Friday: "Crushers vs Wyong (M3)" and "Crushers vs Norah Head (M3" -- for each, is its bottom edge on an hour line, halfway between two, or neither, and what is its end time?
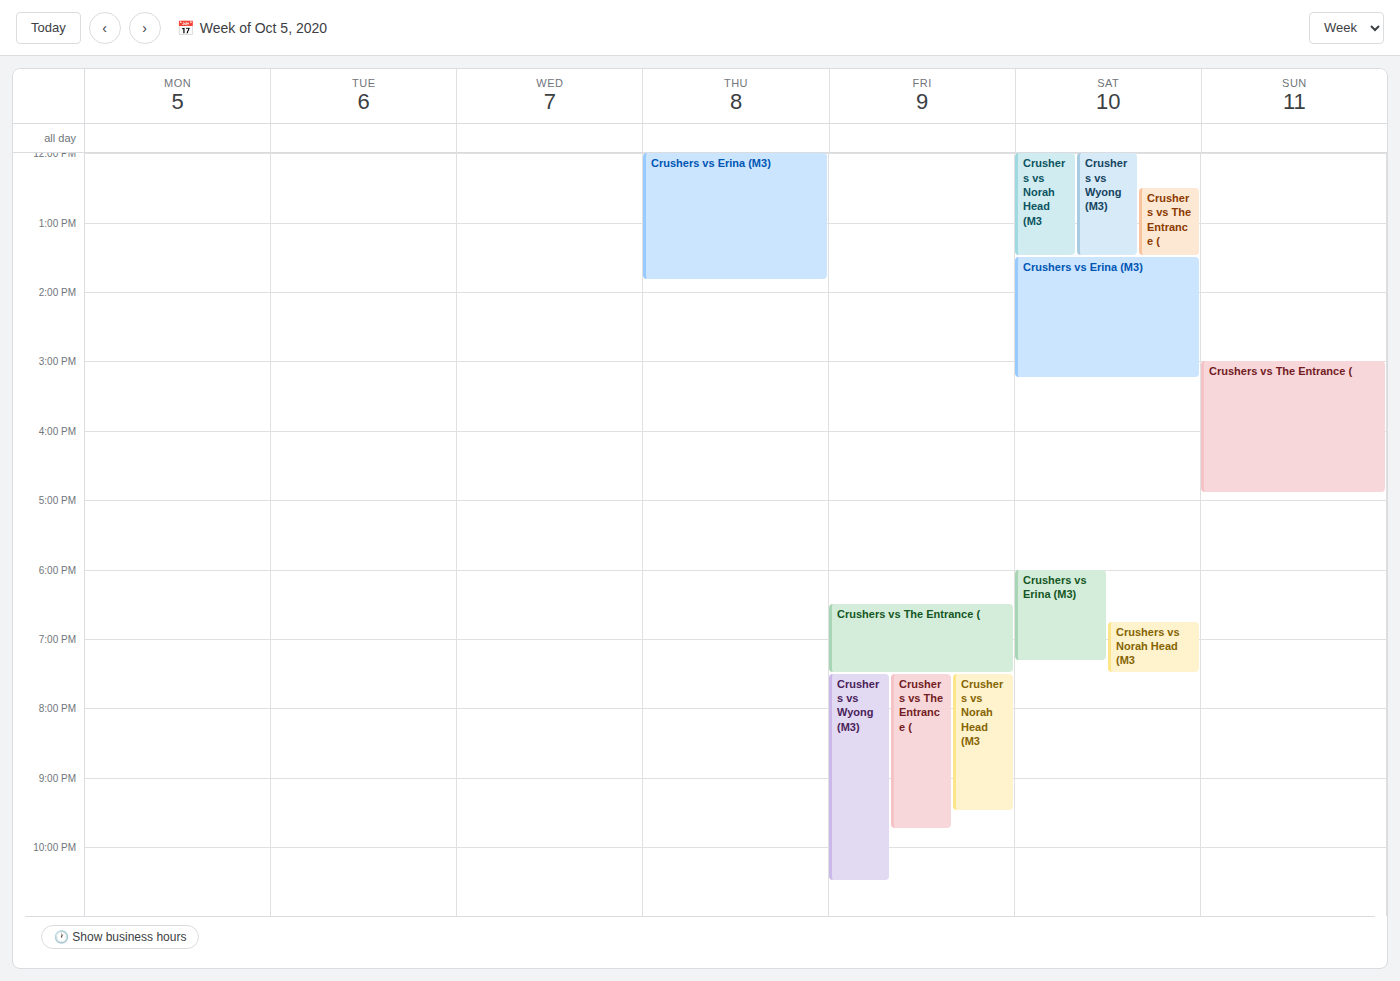
"Crushers vs Wyong (M3)": 10:30 PM, halfway between the 10 PM and 11 PM lines. "Crushers vs Norah Head (M3": 9:30 PM, halfway between the 9 PM and 10 PM lines.